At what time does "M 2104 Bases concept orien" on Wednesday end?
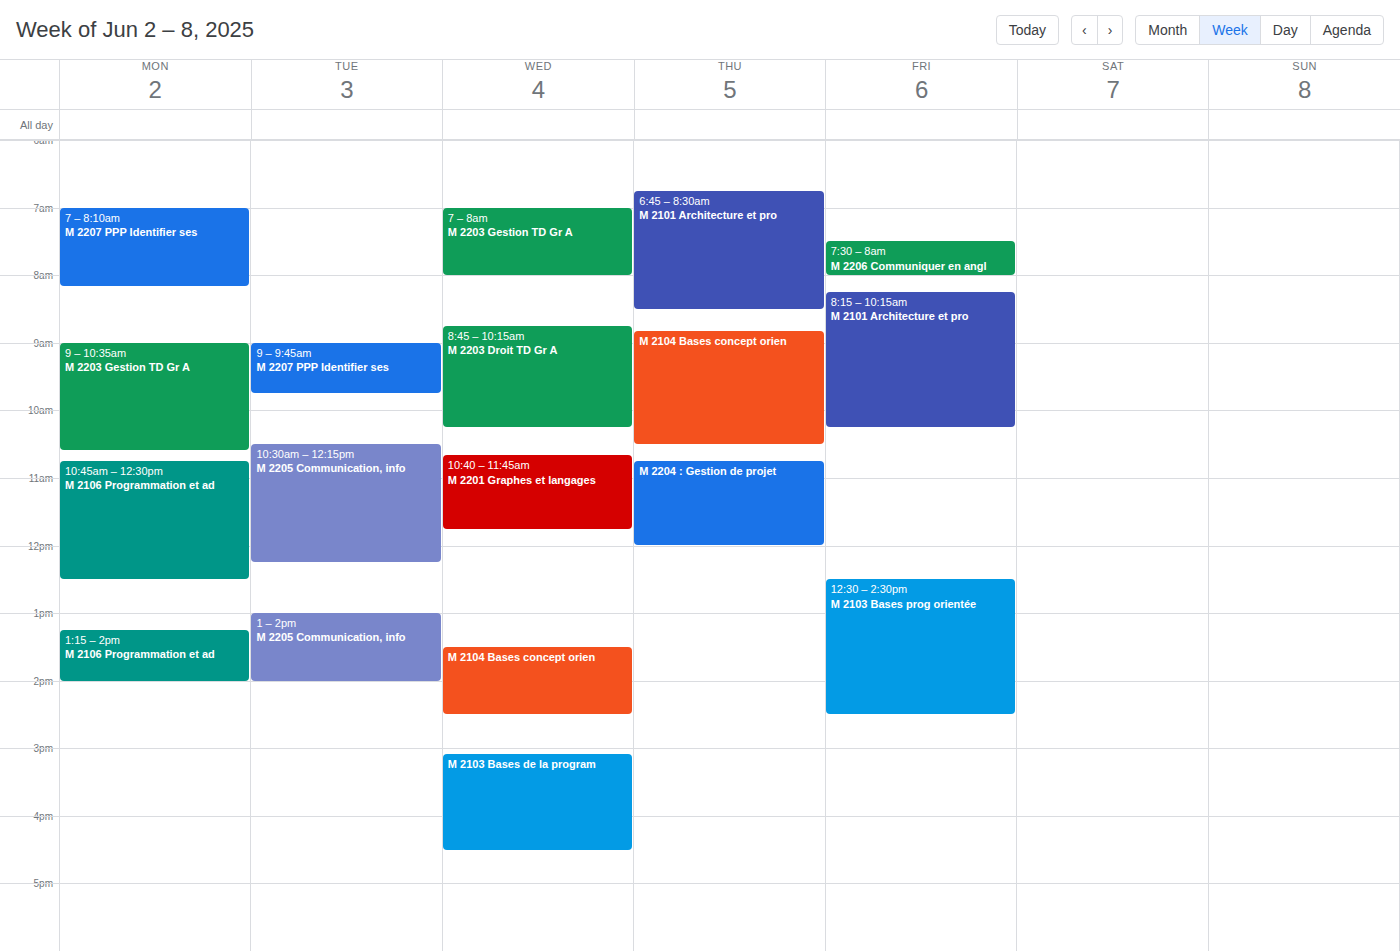
2:30 PM